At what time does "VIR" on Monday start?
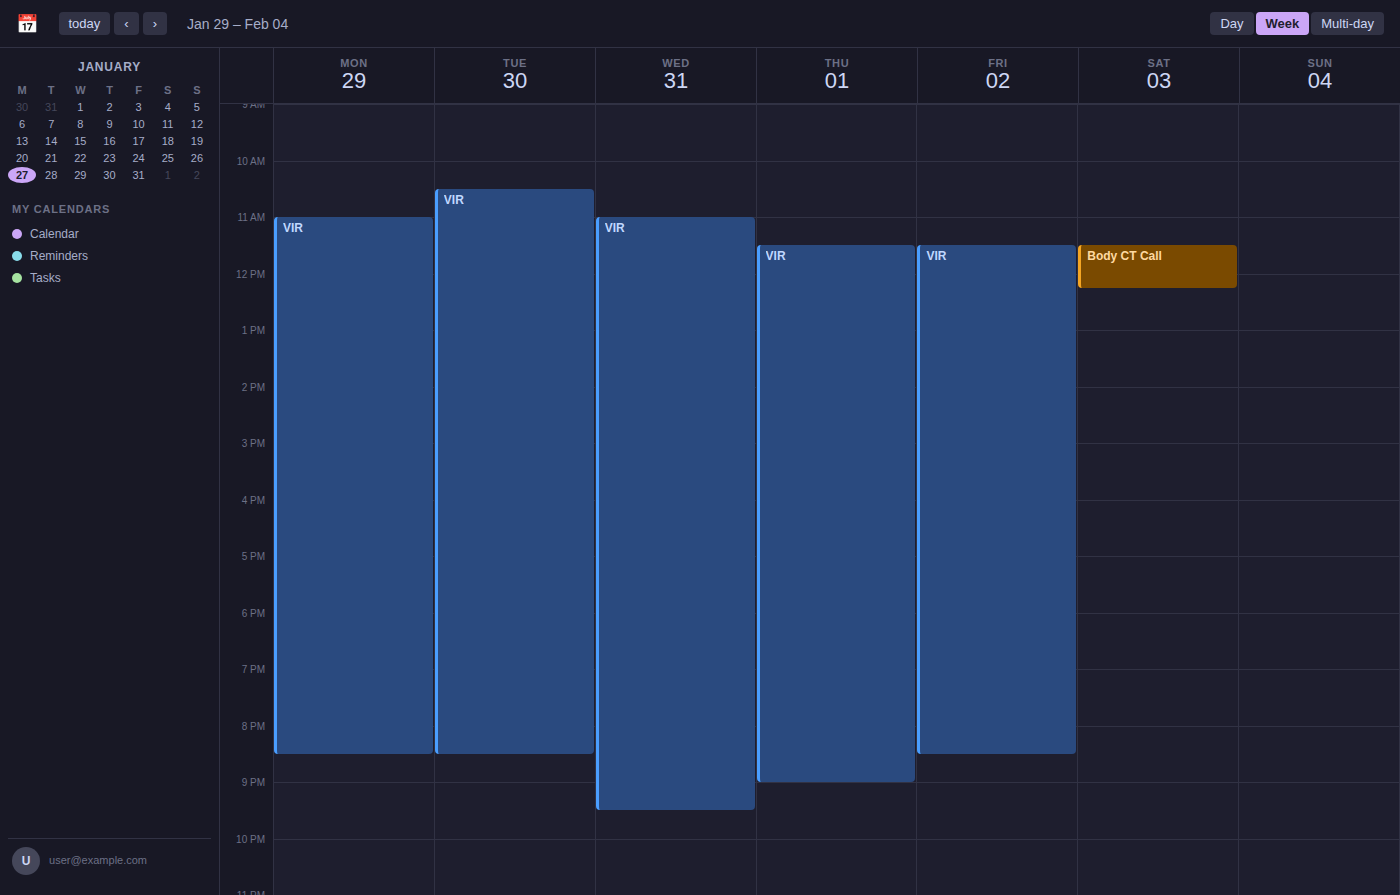
11:00 AM